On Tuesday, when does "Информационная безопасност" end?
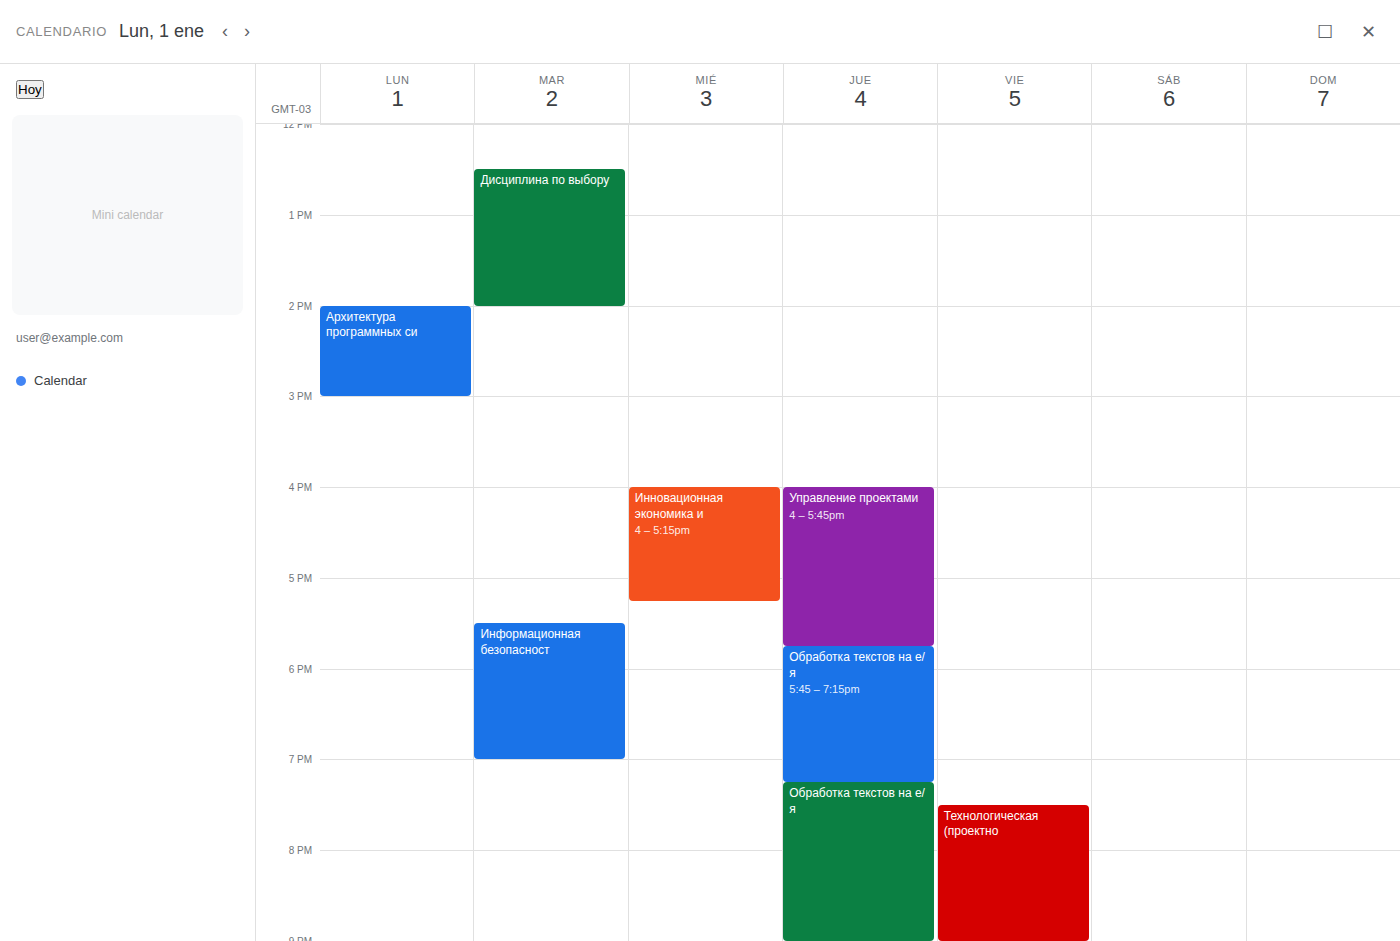
7:00 PM